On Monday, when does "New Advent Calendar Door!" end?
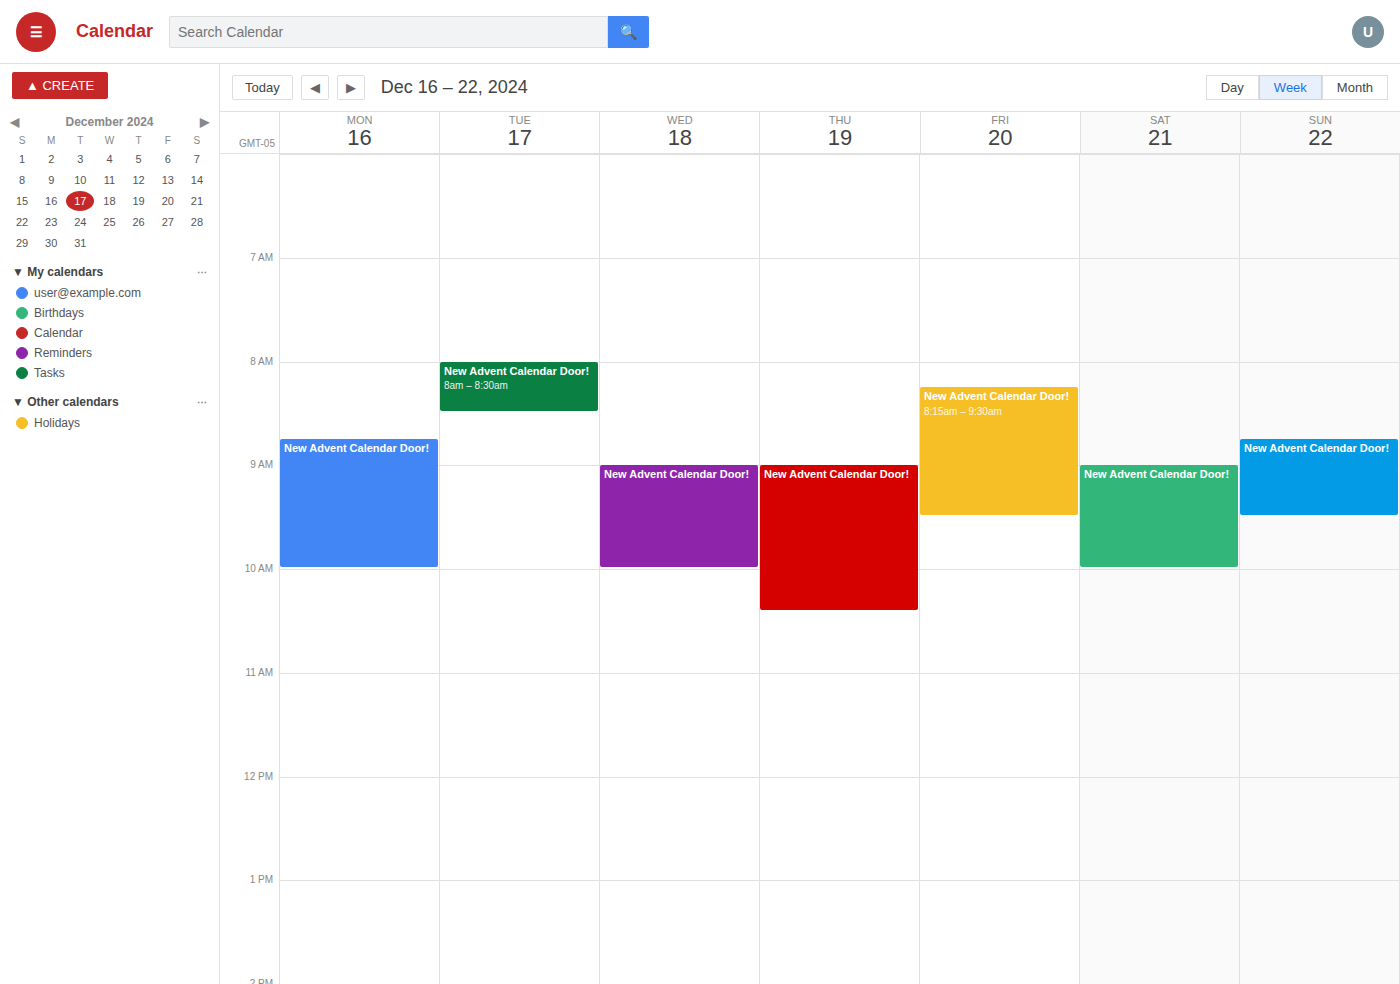
10:00 AM